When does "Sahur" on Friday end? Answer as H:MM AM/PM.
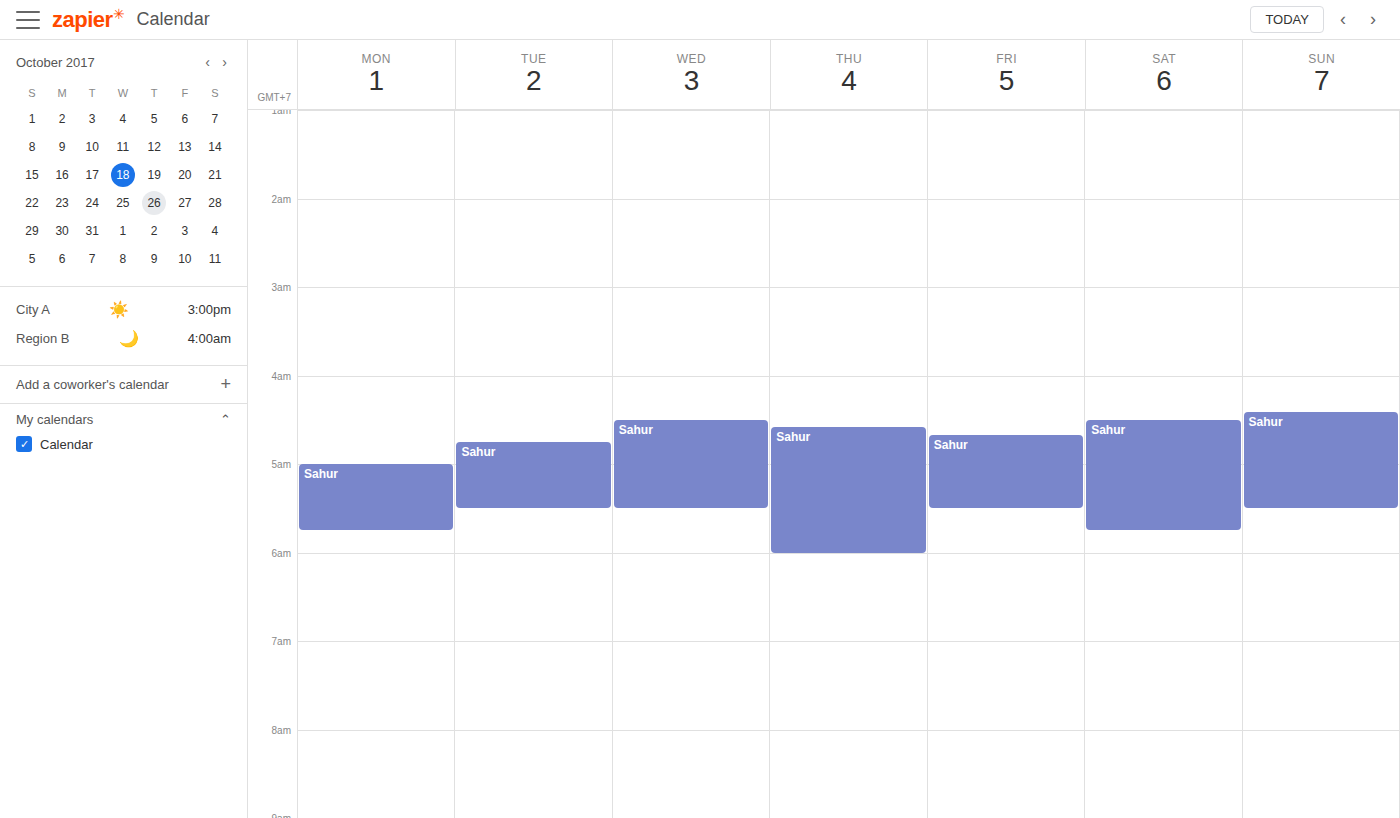
5:30 AM